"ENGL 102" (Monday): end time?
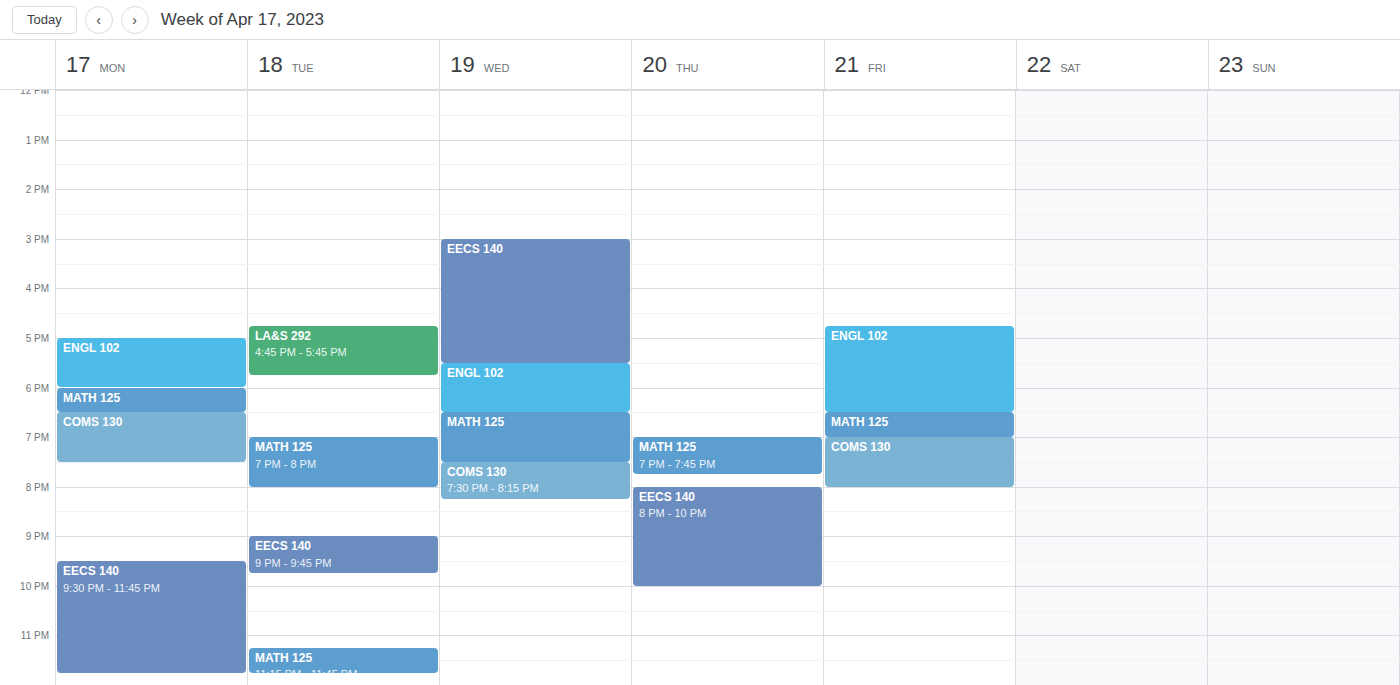
6:00 PM